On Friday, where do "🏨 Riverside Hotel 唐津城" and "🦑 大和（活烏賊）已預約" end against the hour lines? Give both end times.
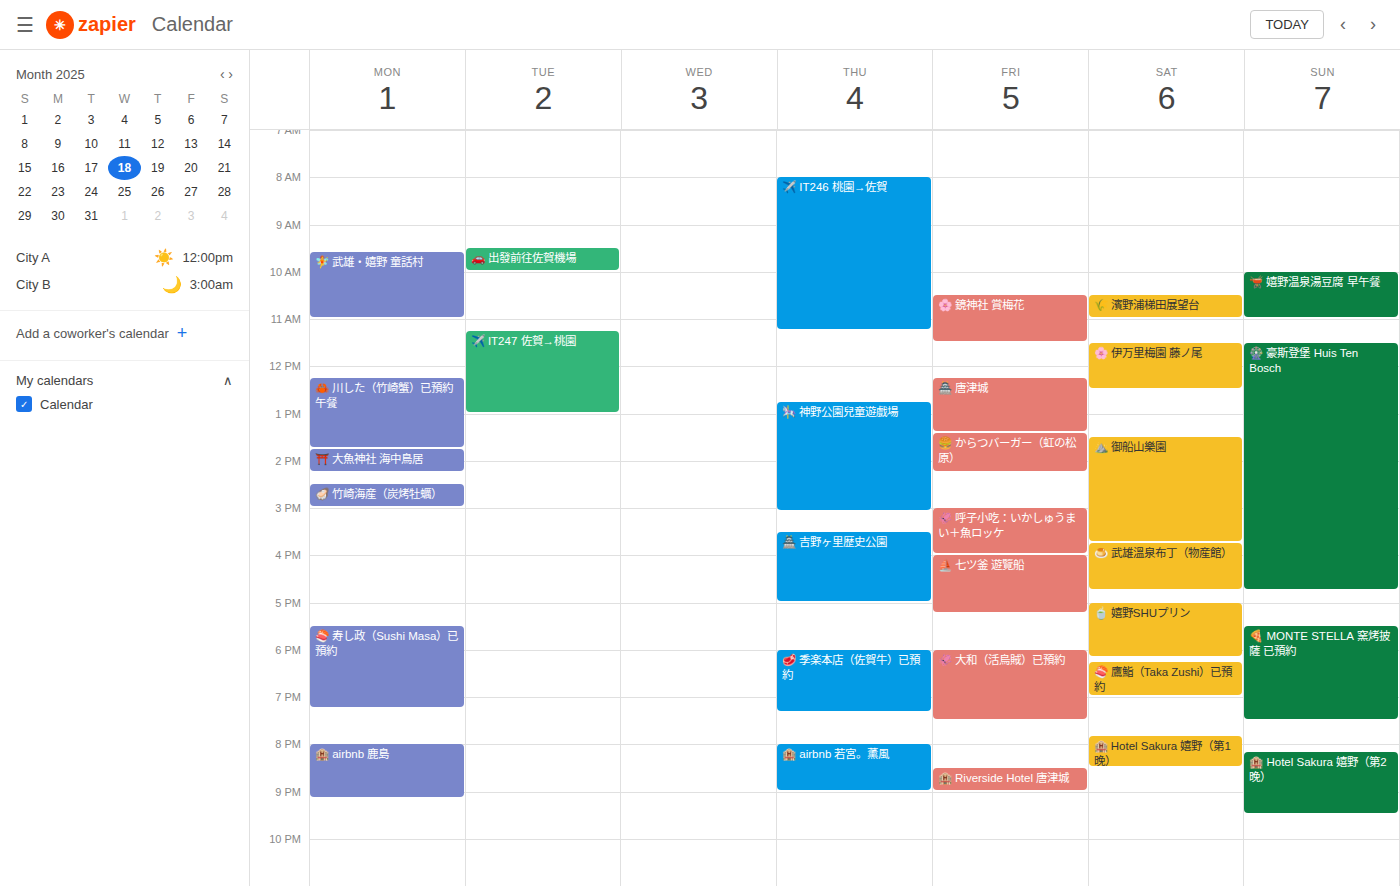
"🏨 Riverside Hotel 唐津城": 9:00 PM, exactly on the 9 PM line. "🦑 大和（活烏賊）已預約": 7:30 PM, halfway between the 7 PM and 8 PM lines.